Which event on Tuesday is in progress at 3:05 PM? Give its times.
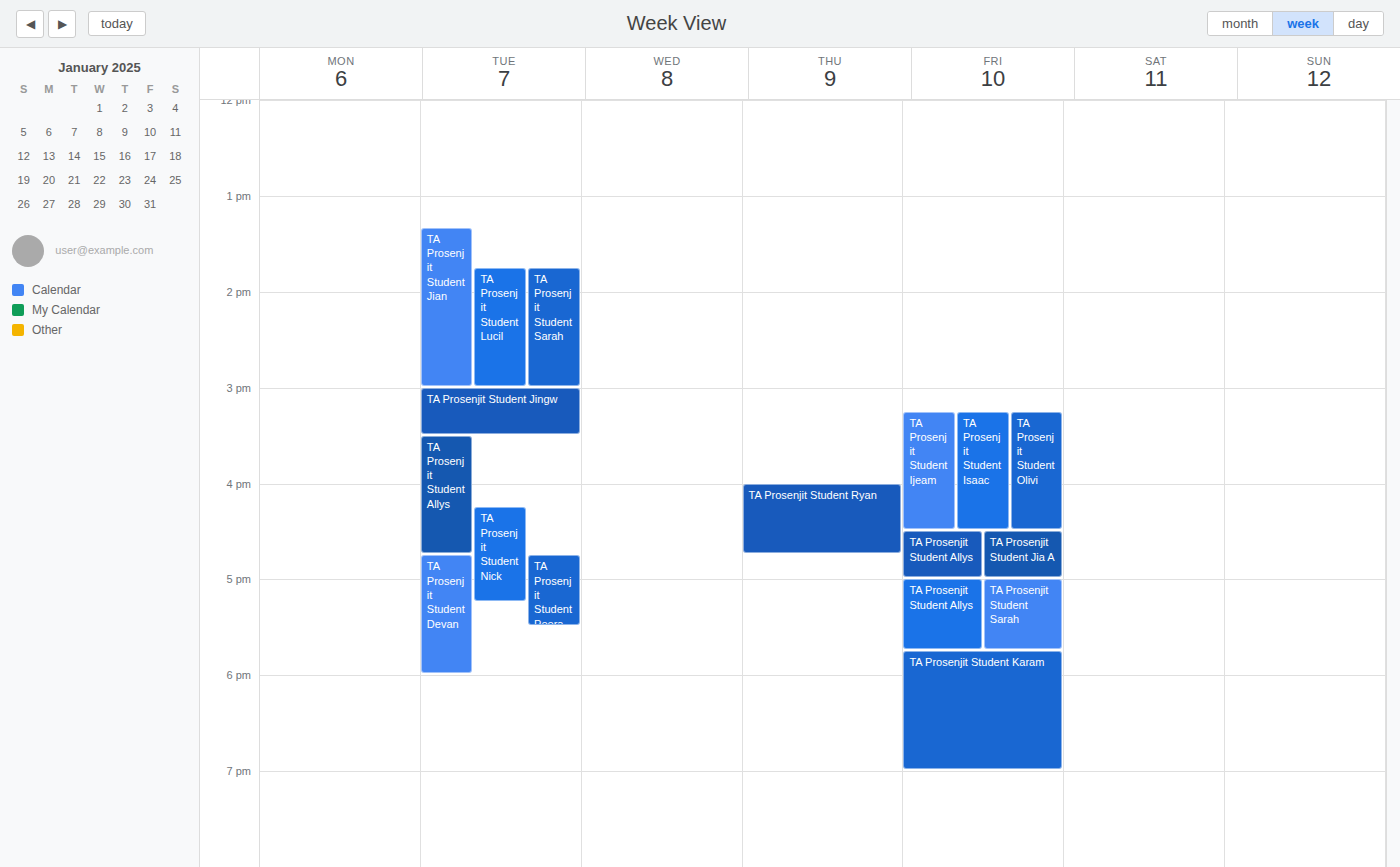
"TA Prosenjit Student Jingw", 3:00 PM to 3:30 PM